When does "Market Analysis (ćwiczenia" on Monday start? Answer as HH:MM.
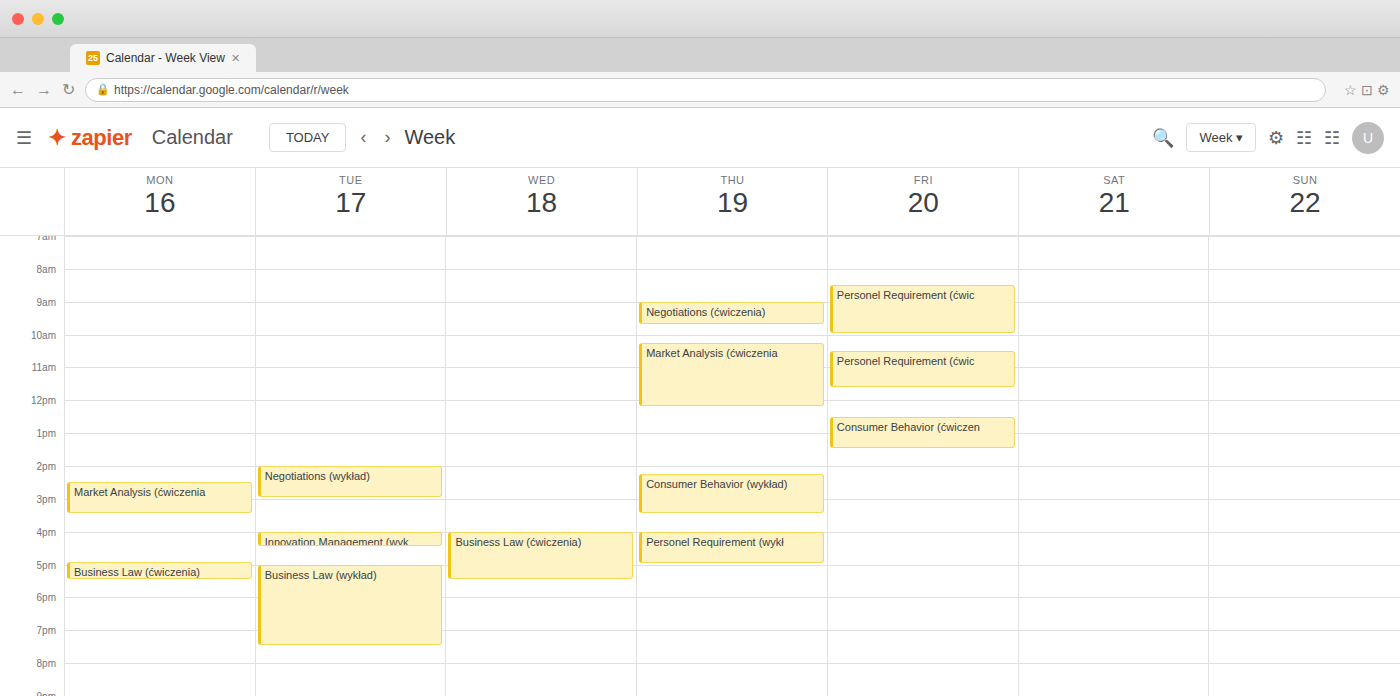
14:30